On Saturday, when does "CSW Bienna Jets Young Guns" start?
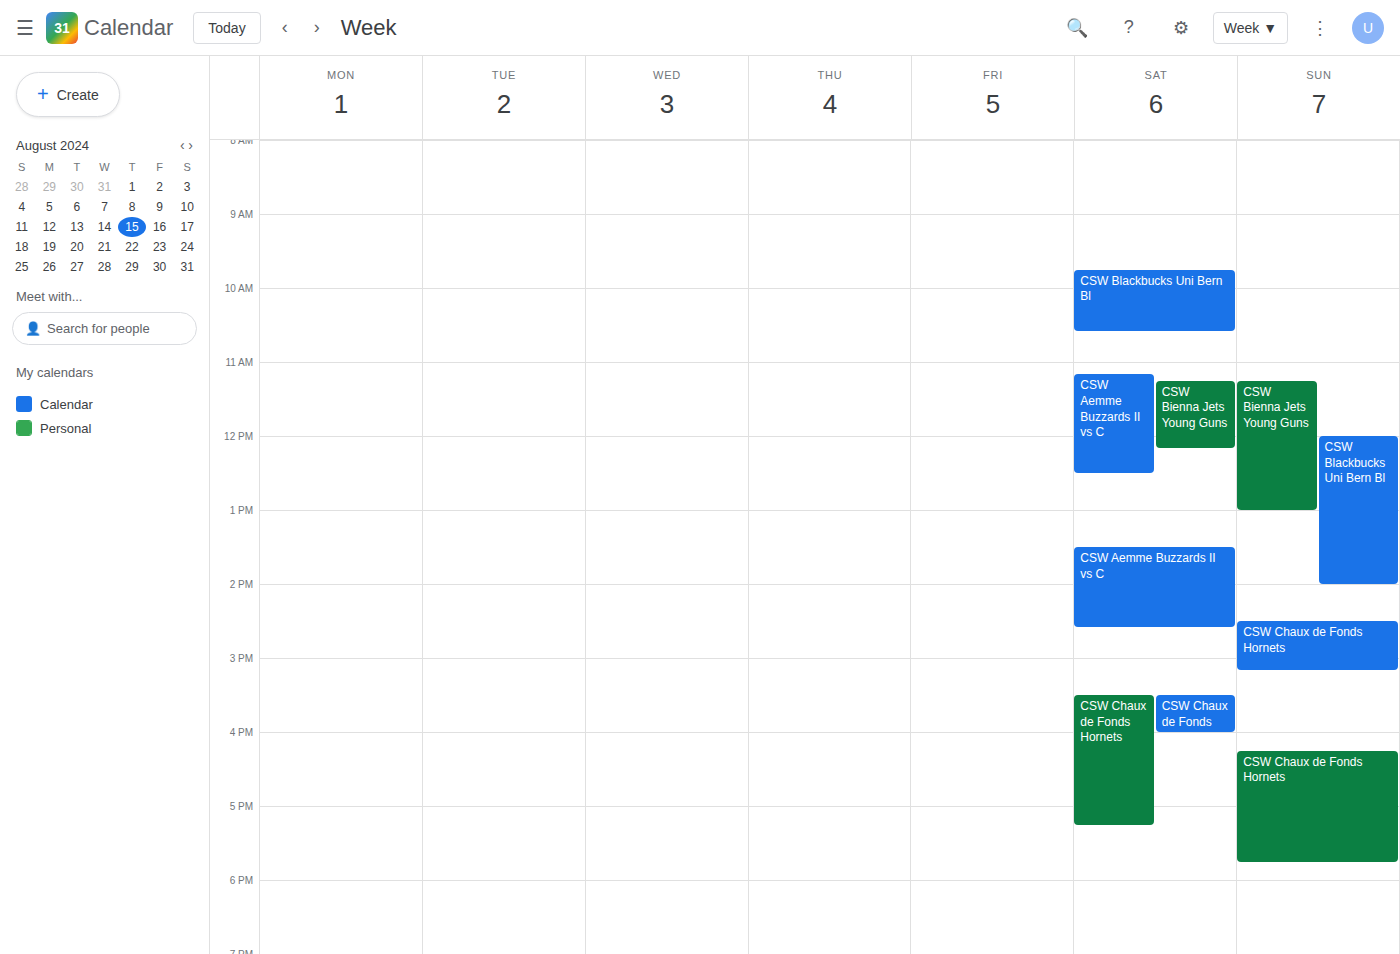
11:15 AM